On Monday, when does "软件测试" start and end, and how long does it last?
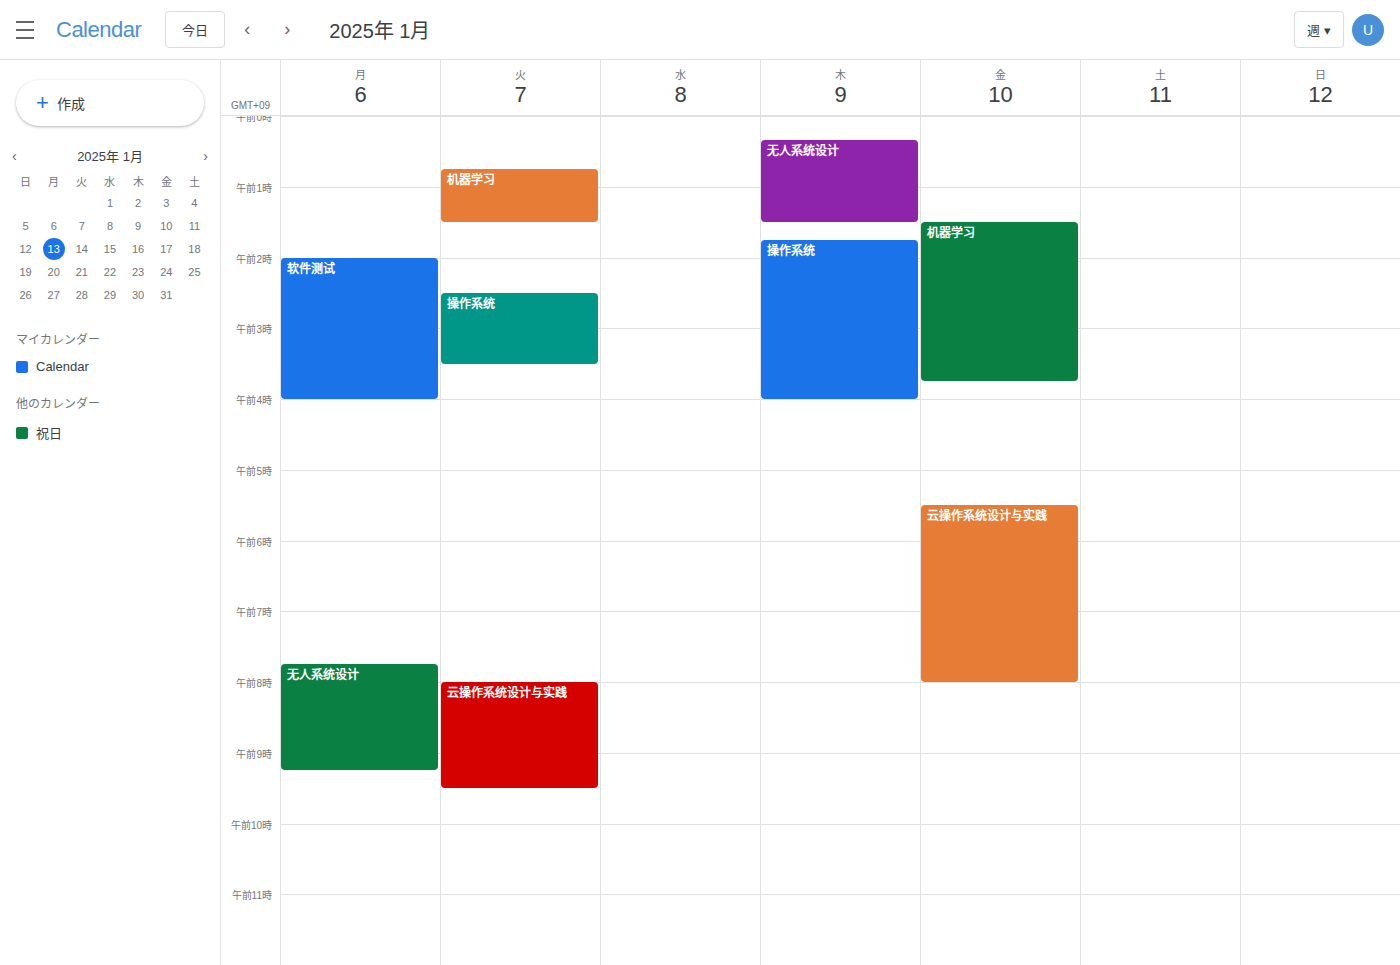
2:00 AM to 4:00 AM, 2 hours